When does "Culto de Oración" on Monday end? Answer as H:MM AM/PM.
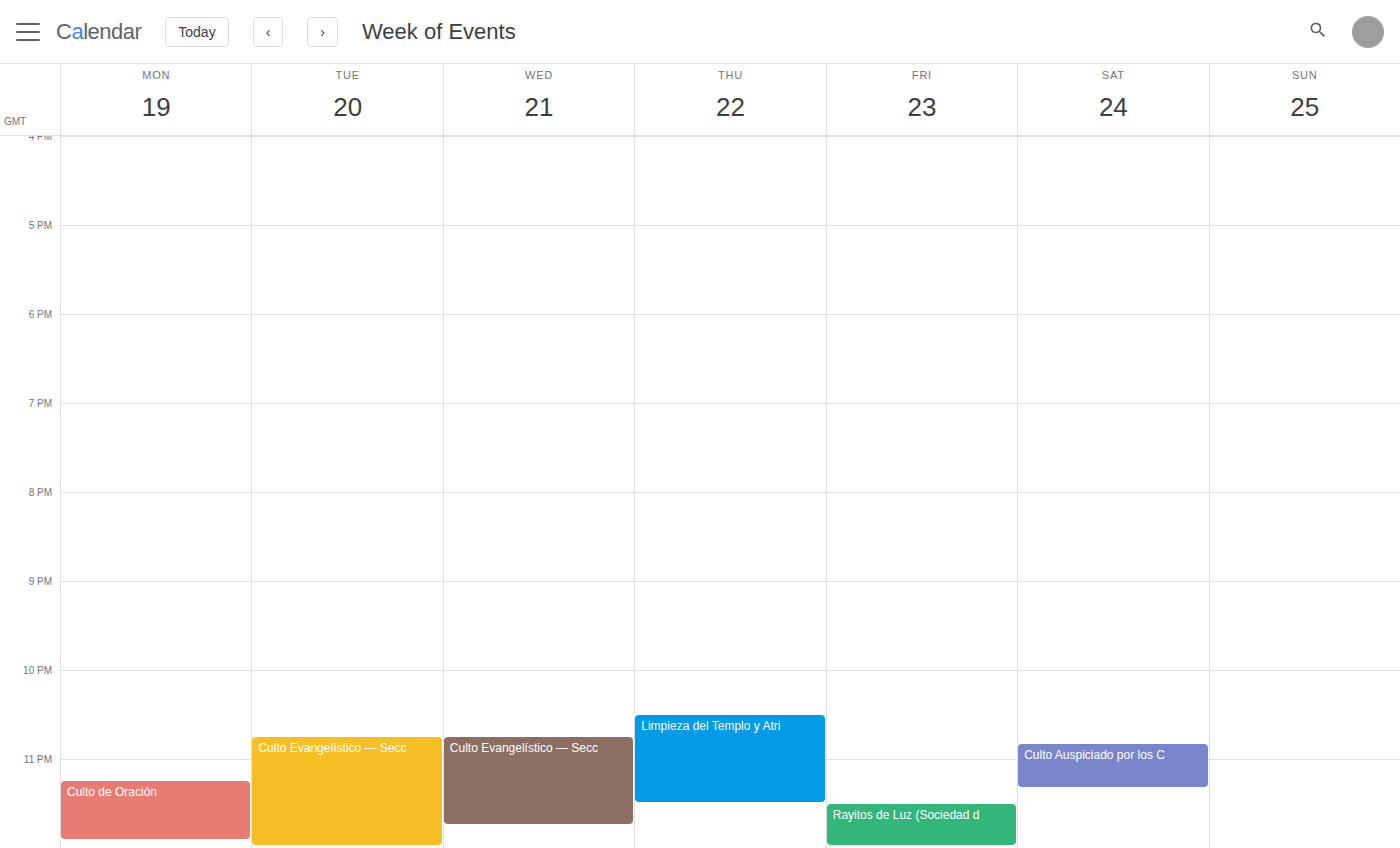
11:55 PM